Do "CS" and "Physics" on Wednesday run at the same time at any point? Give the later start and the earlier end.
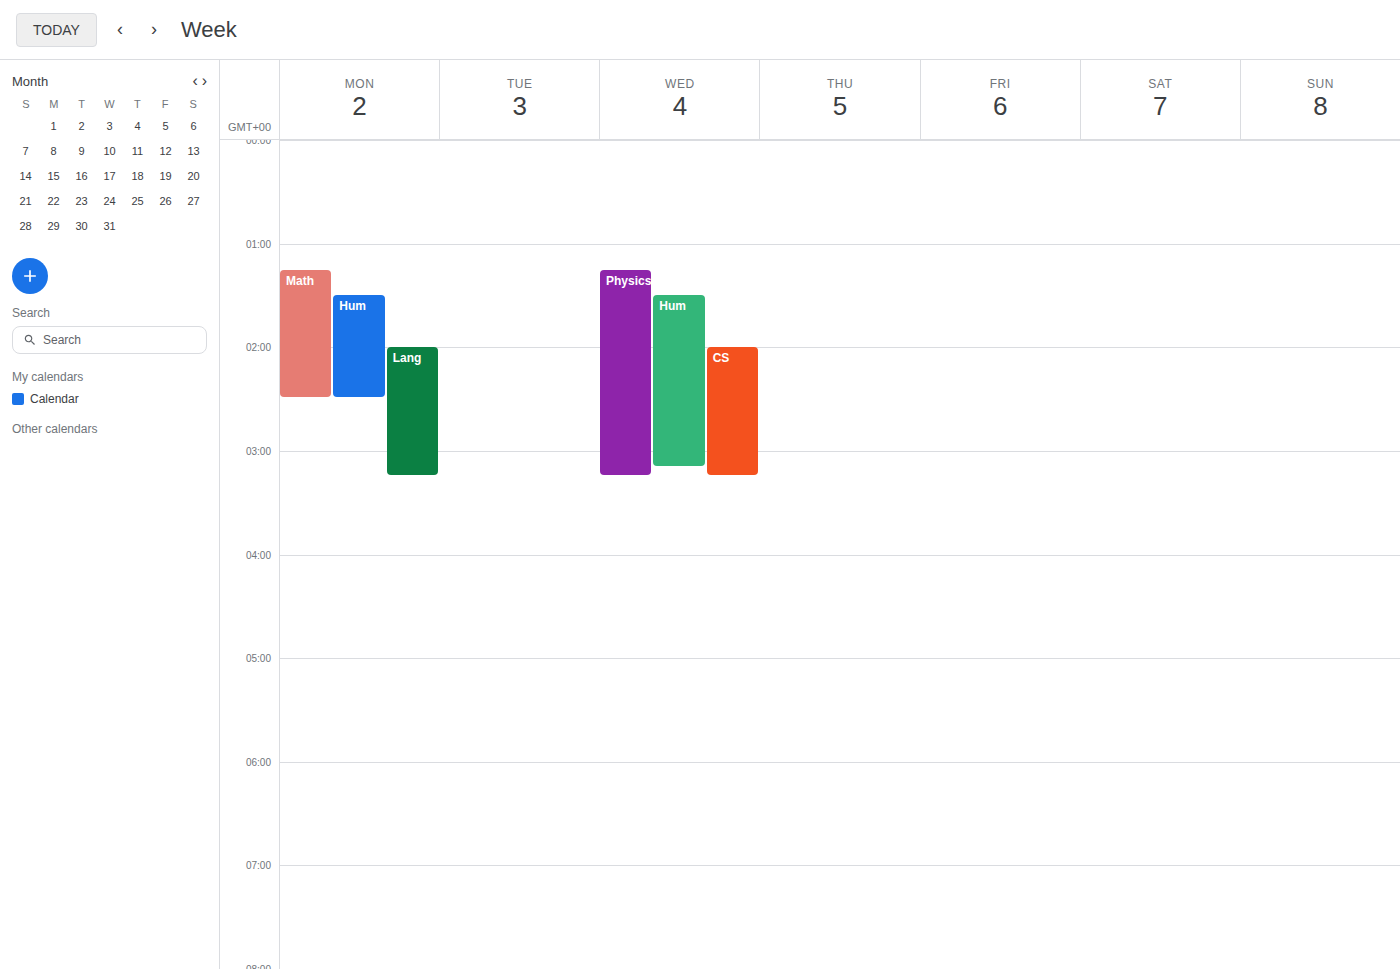
"CS" runs 2:00 AM to 3:15 AM, inside "Physics" -- they overlap.